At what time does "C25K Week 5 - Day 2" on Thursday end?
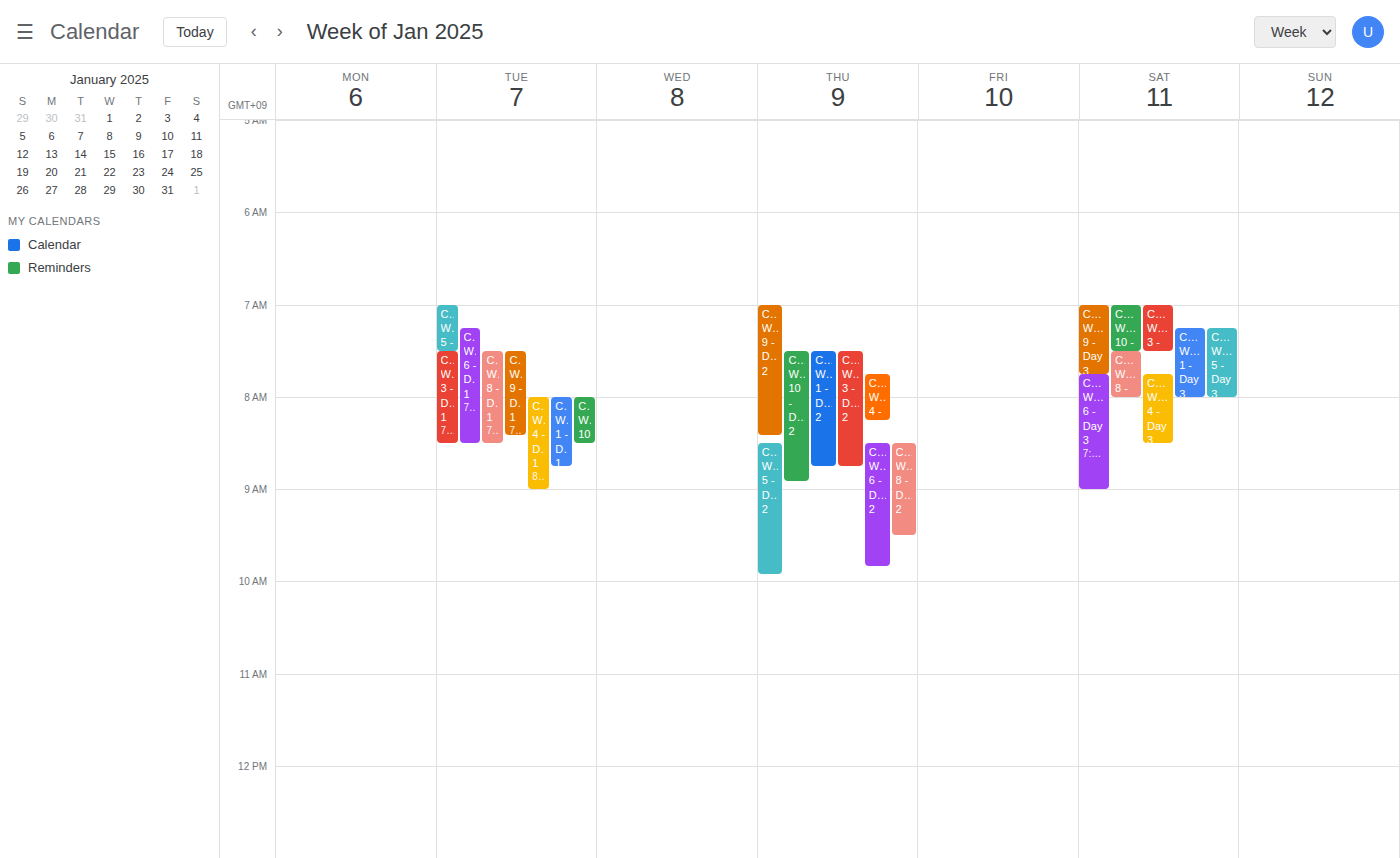
9:55 AM